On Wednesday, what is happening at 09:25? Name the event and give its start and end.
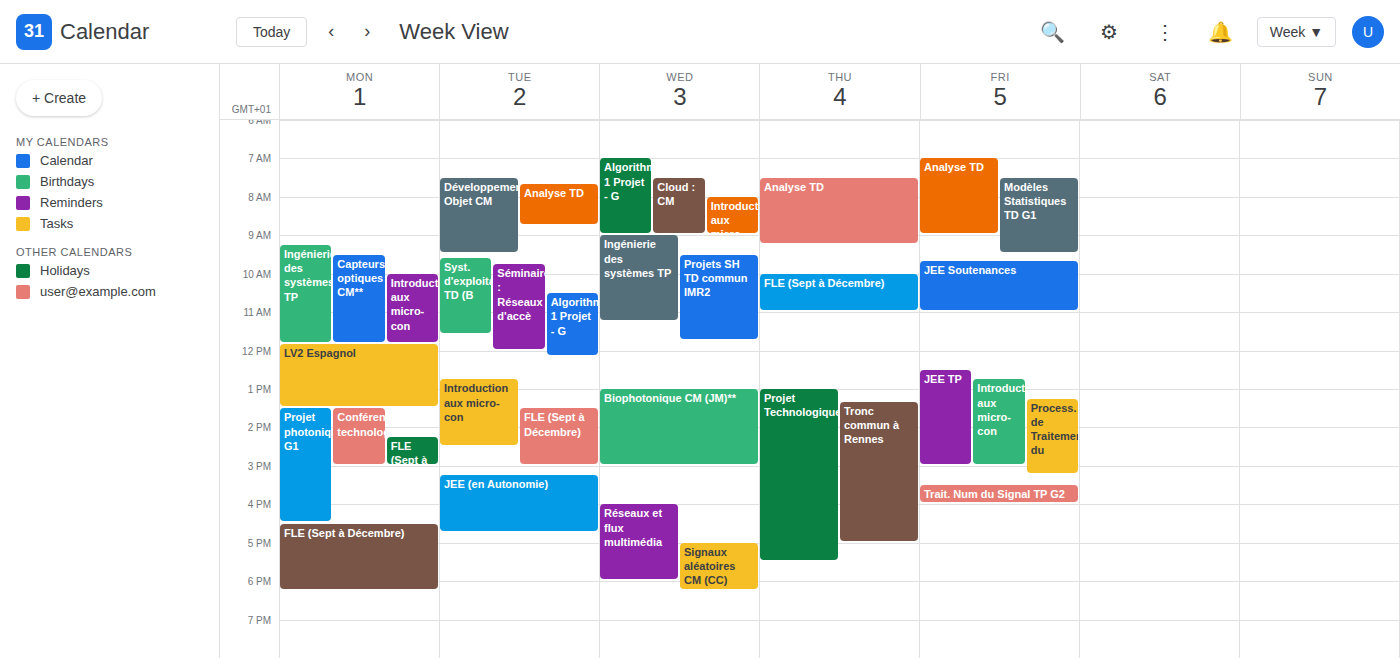
"Ingénierie des systèmes TP", 09:00 to 11:15